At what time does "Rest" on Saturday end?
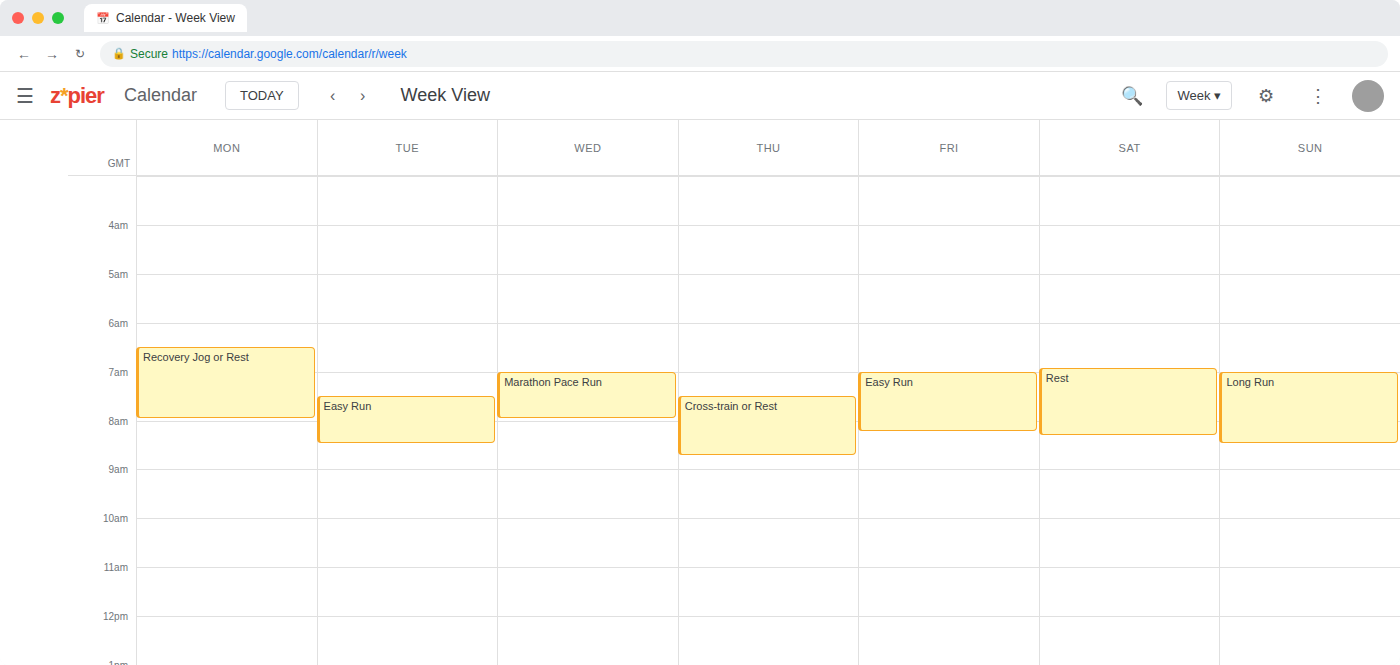
08:20